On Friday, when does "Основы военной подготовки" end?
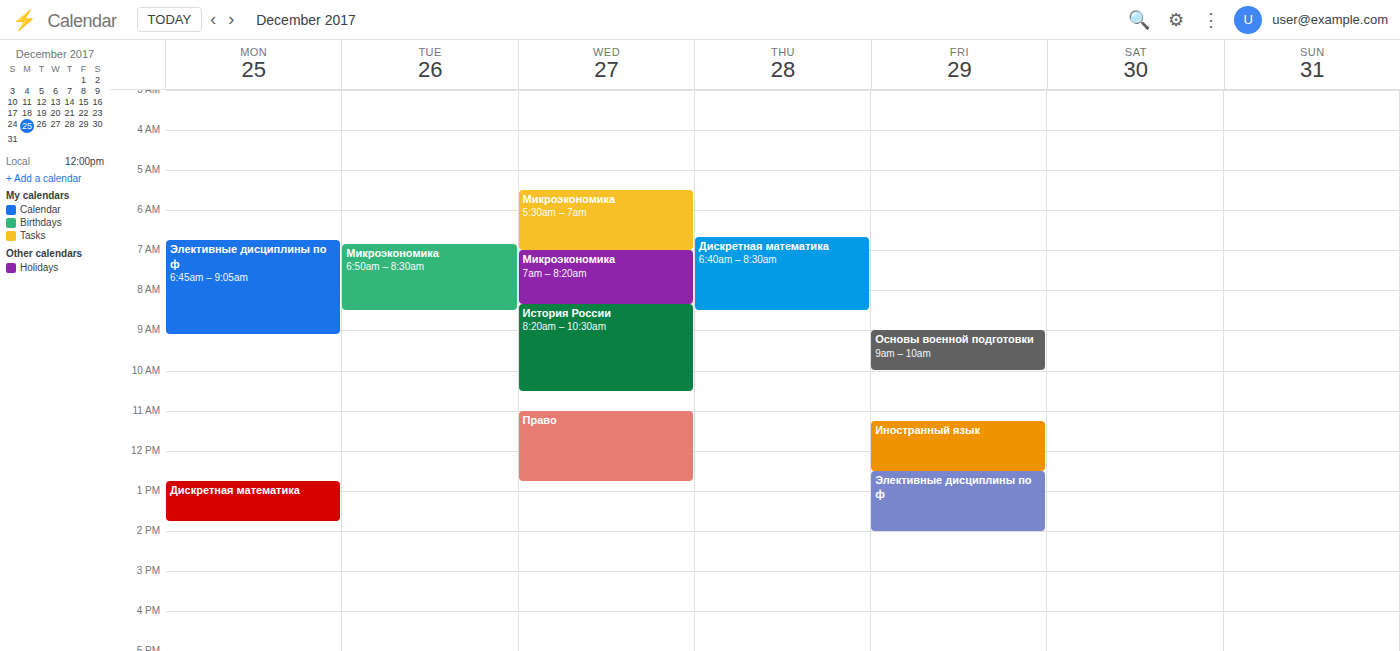
10:00 AM